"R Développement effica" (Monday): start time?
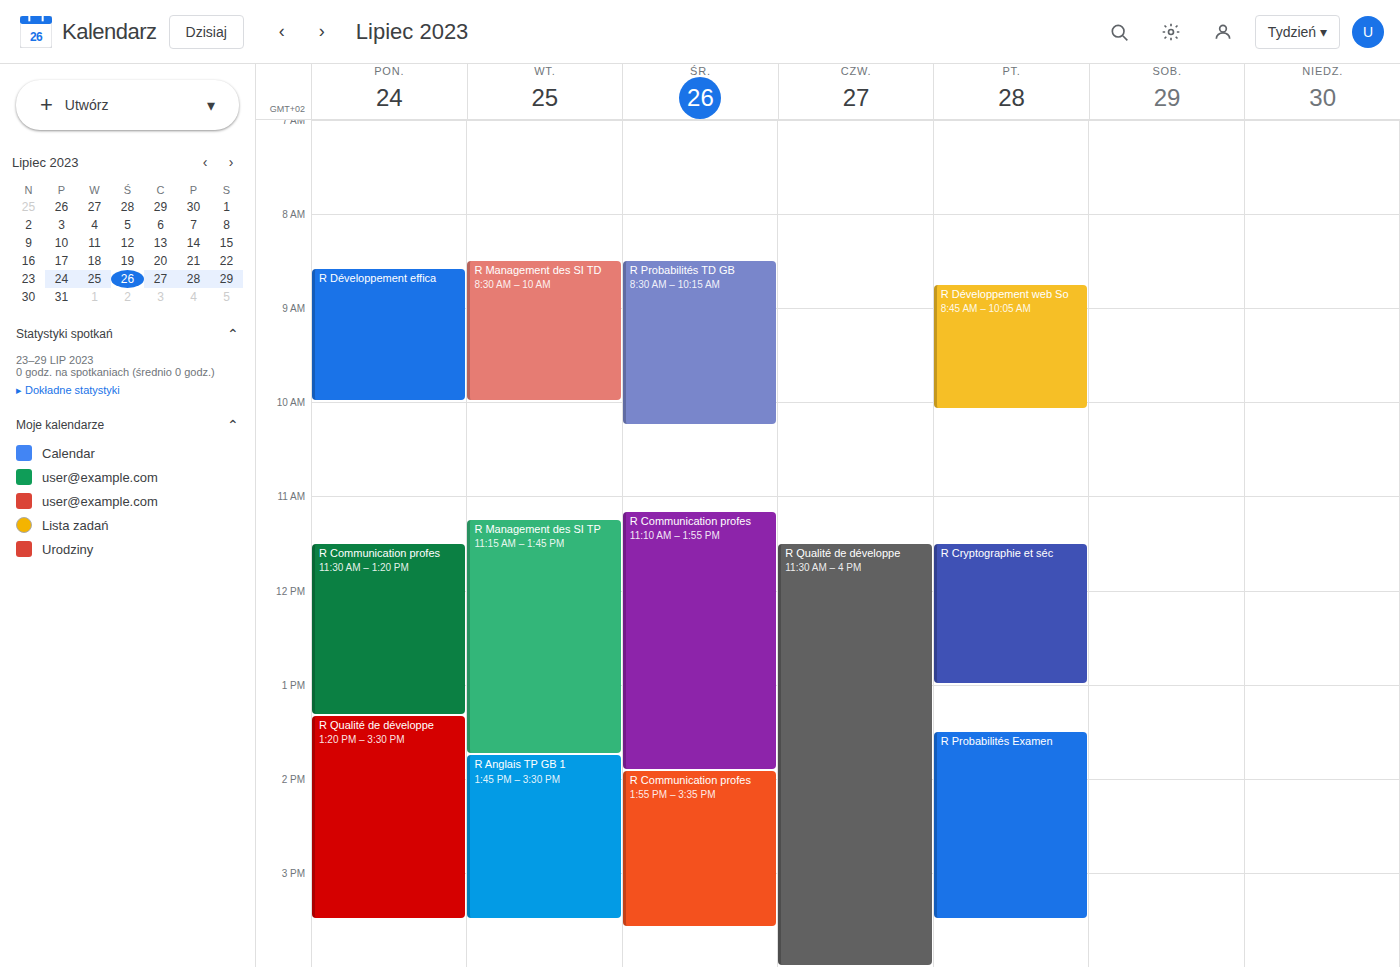
8:35 AM